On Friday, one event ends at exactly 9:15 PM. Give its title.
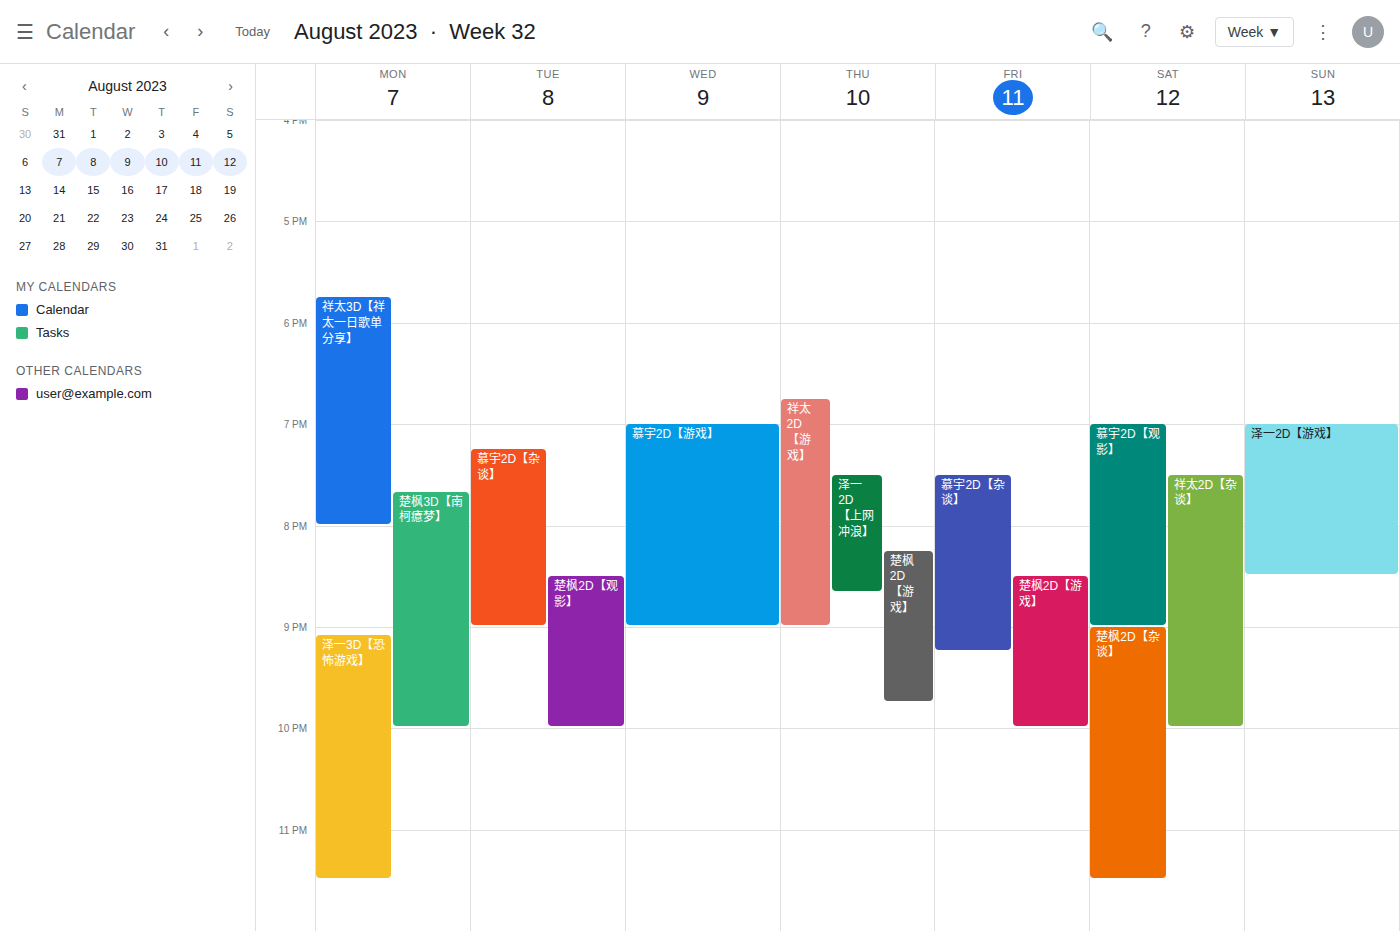
"慕宇2D【杂谈】"